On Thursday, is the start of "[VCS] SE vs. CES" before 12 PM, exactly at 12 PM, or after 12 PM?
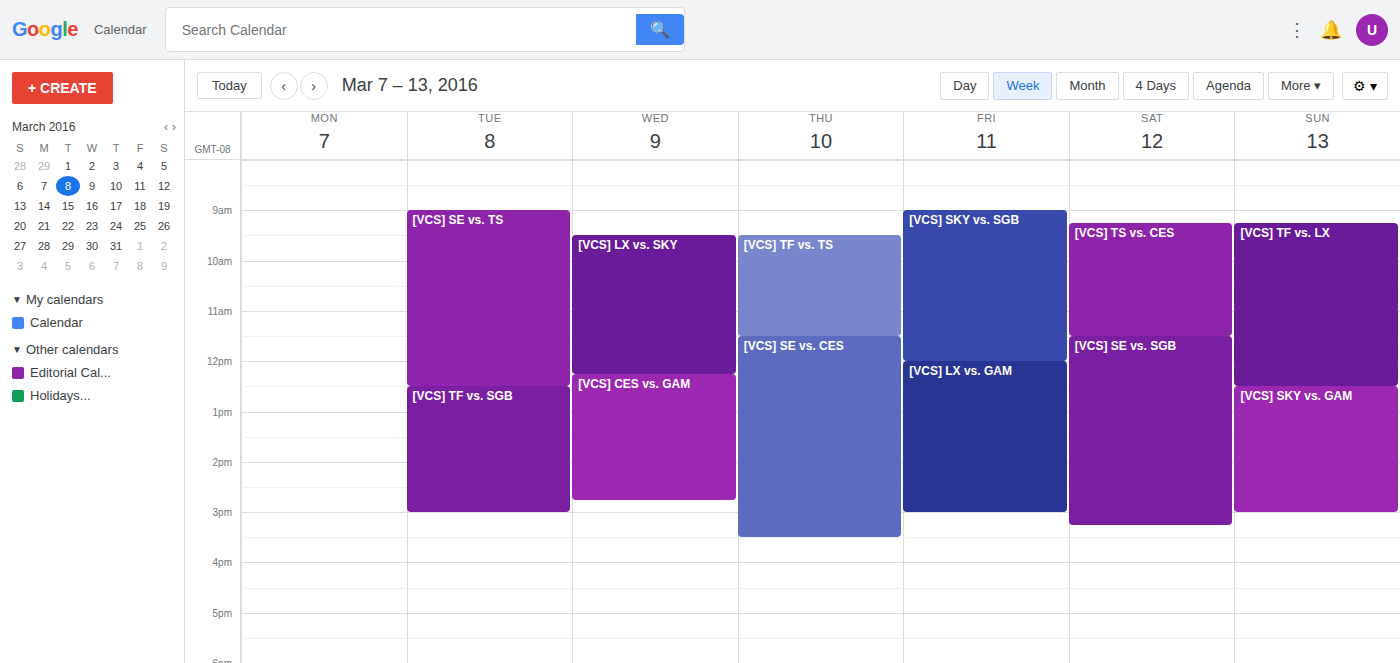
11:30 AM -- before 12 PM, 30 minutes above the 12 PM line.